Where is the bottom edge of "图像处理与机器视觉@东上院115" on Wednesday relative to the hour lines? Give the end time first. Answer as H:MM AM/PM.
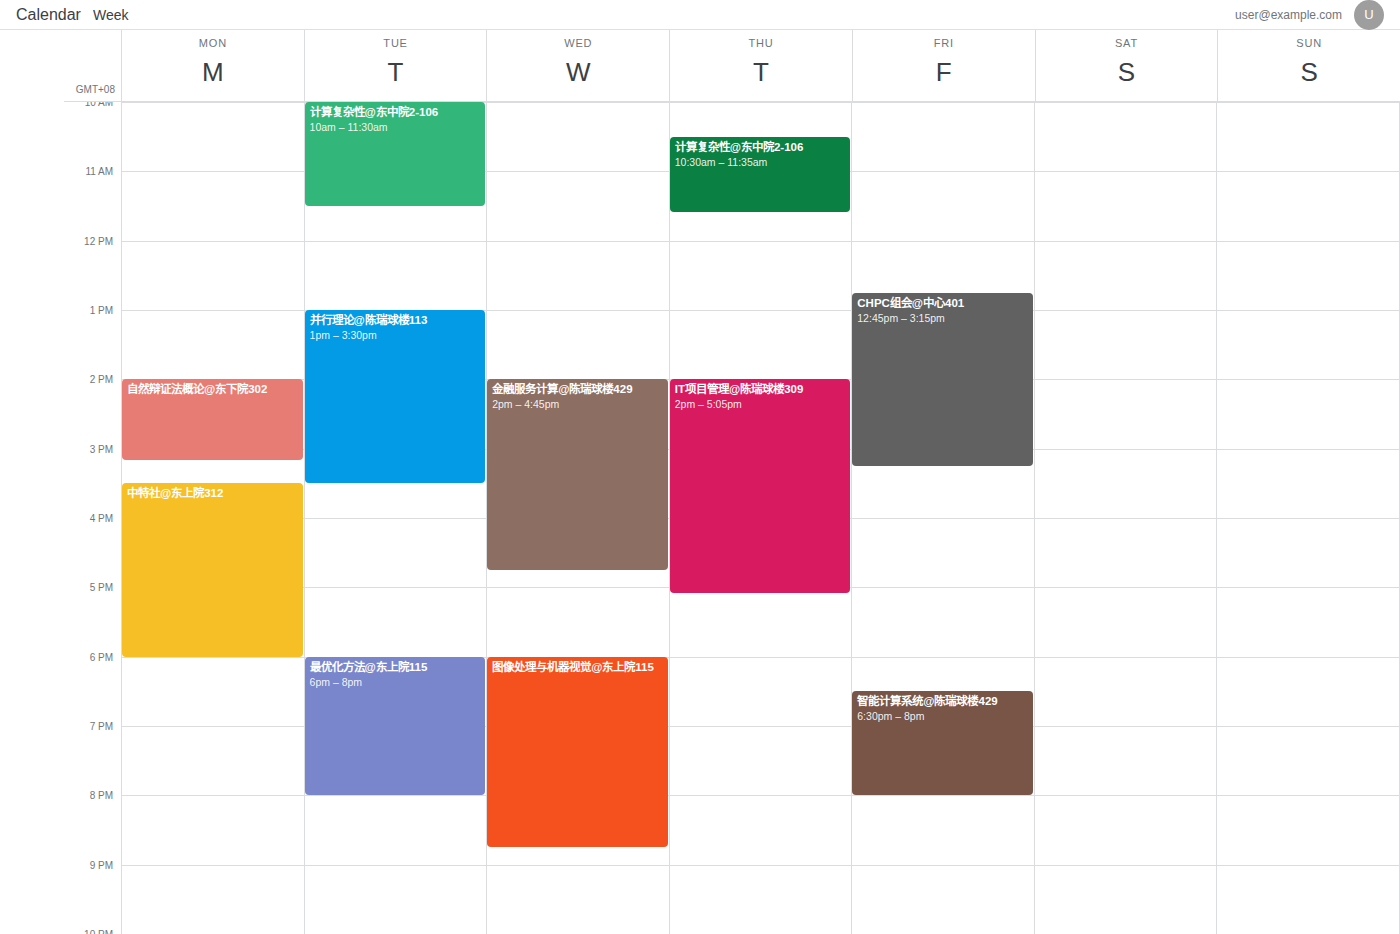
8:45 PM -- neither: three quarters of the way from the 8 PM line to the 9 PM line.